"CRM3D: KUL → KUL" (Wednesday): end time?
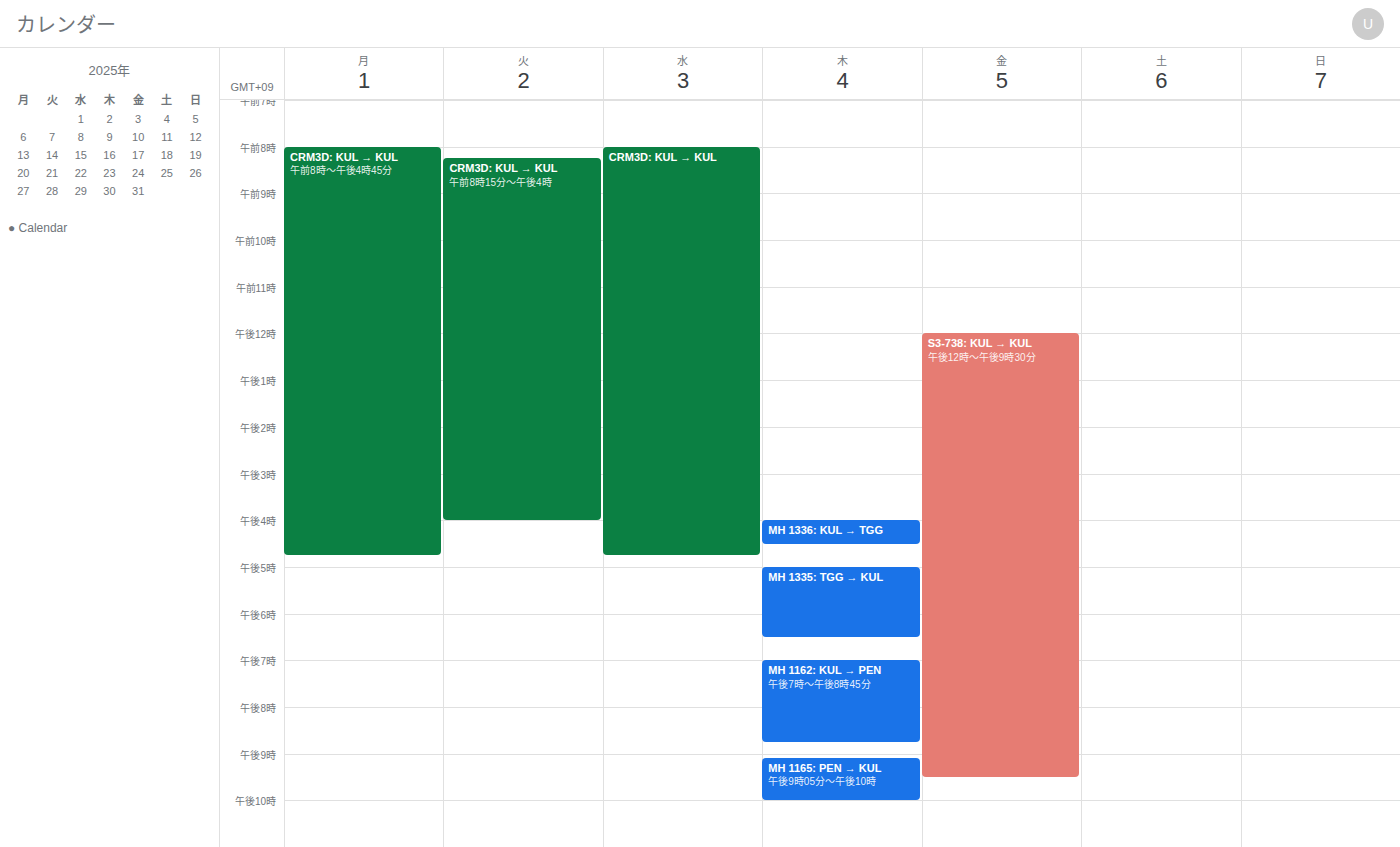
4:45 PM